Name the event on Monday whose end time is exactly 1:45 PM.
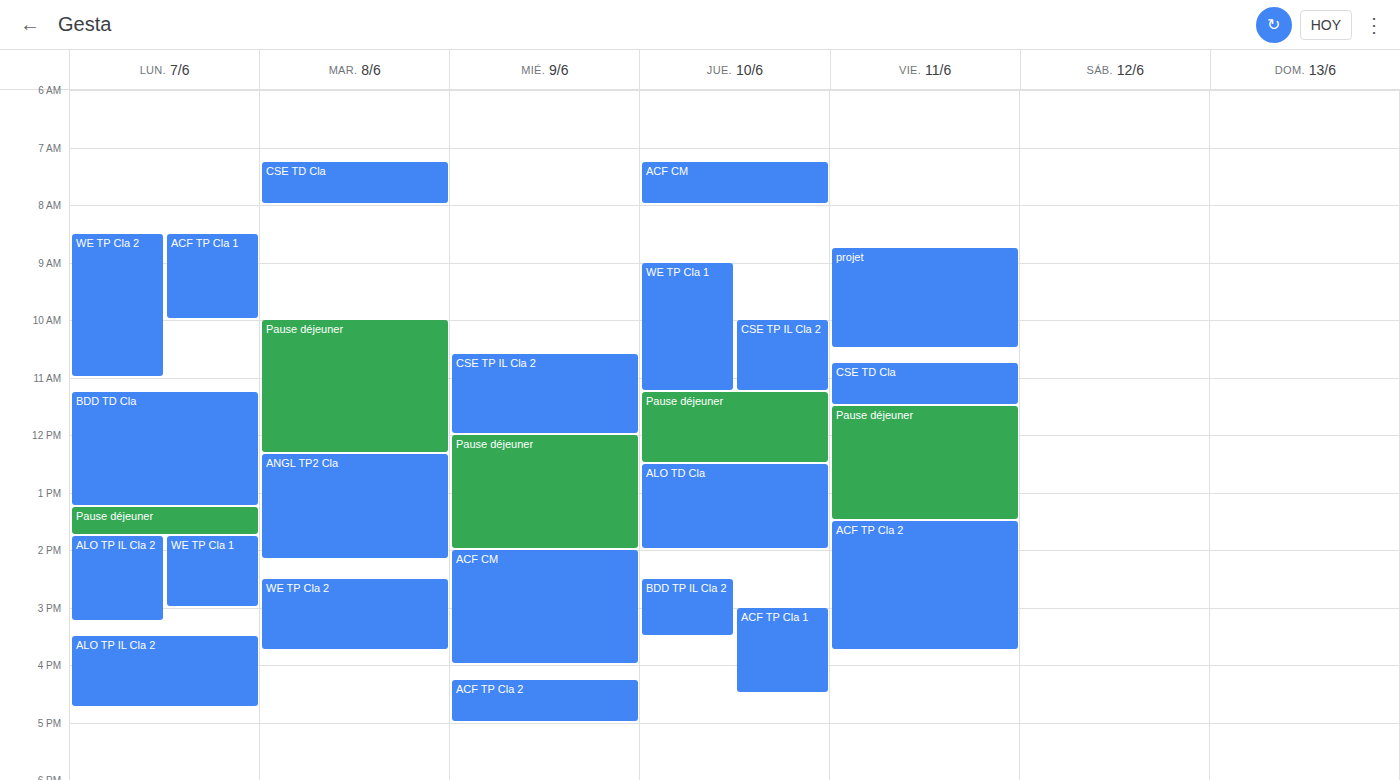
"Pause déjeuner"